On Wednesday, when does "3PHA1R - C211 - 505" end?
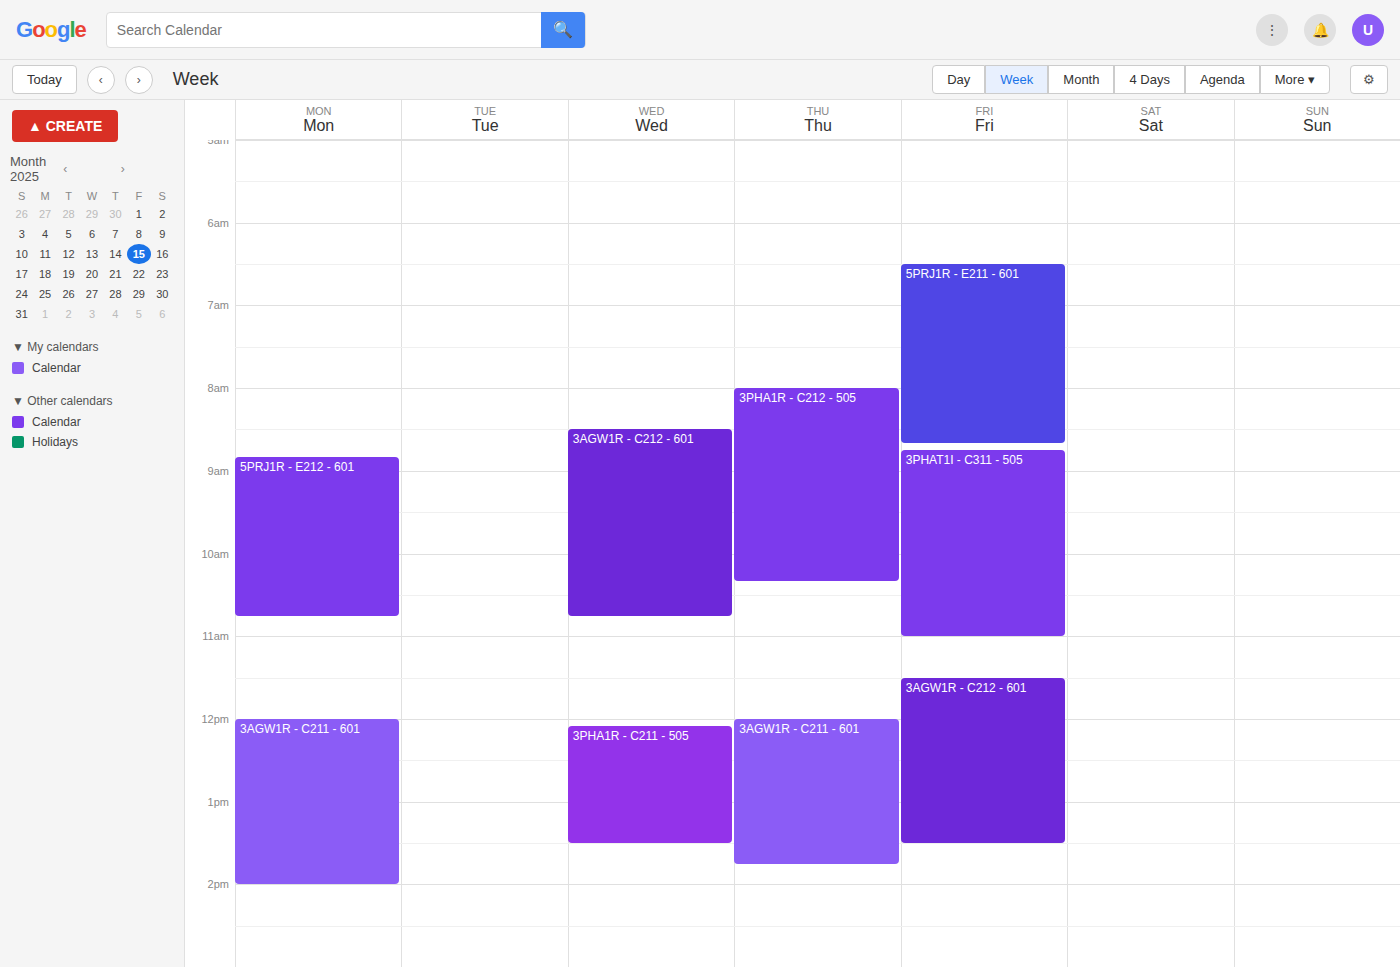
13:30